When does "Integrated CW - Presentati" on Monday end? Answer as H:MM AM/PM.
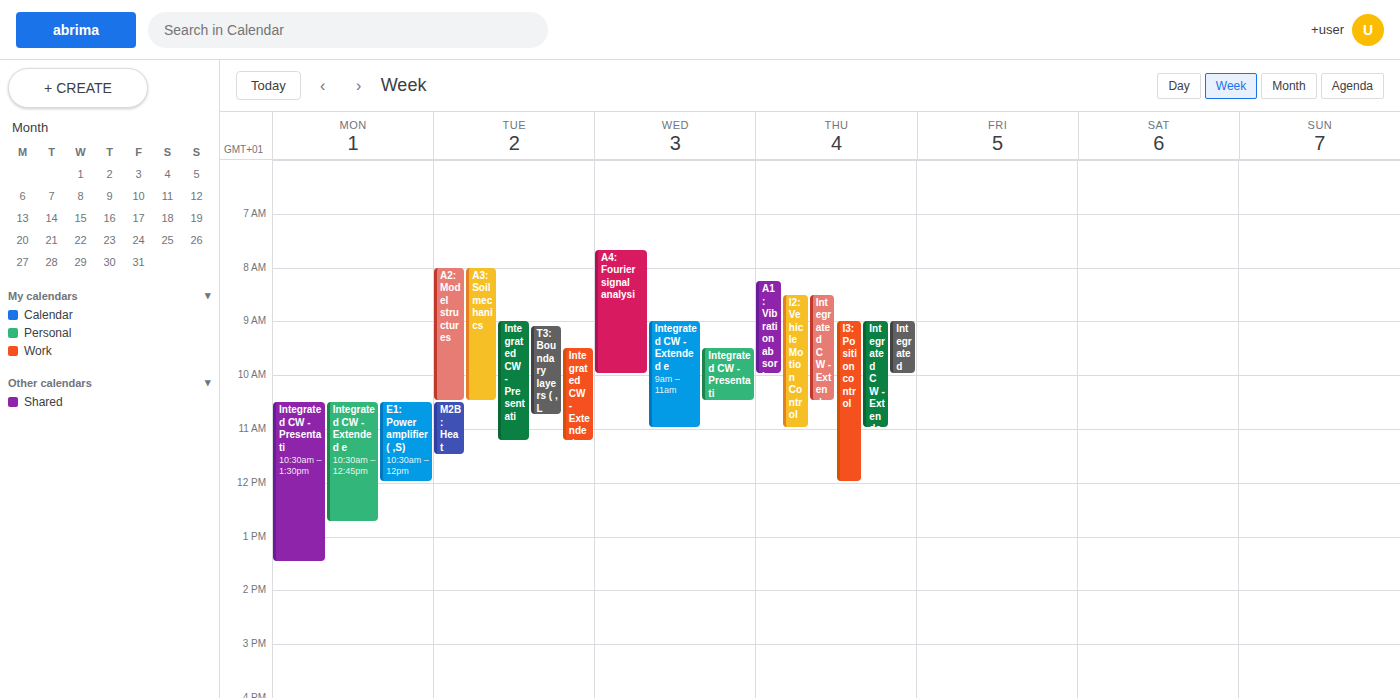
1:30 PM